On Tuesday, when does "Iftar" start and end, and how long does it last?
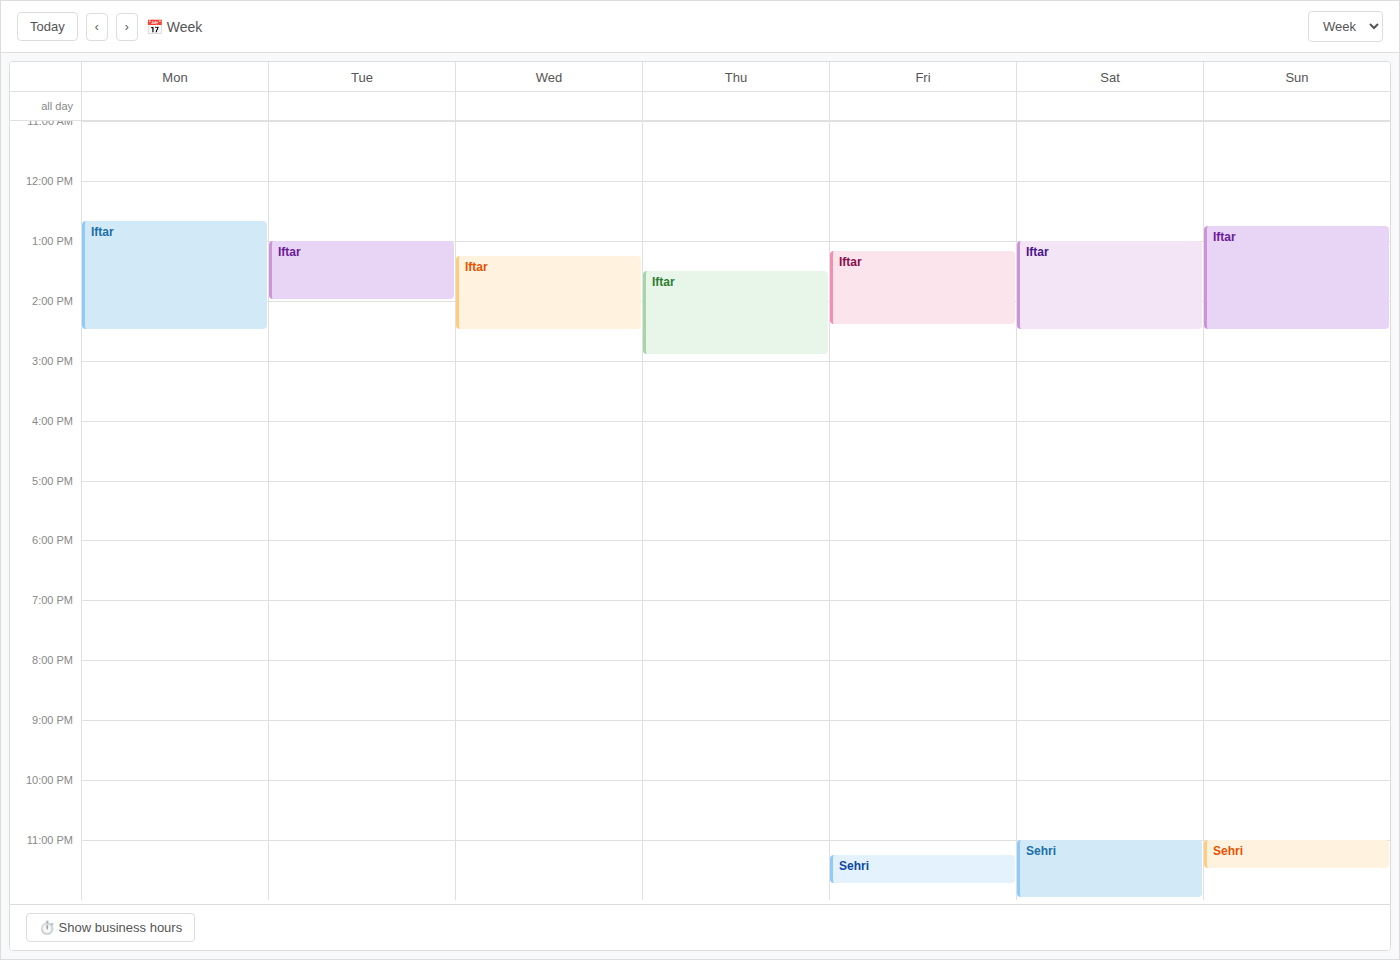
1:00 PM to 2:00 PM, 1 hour